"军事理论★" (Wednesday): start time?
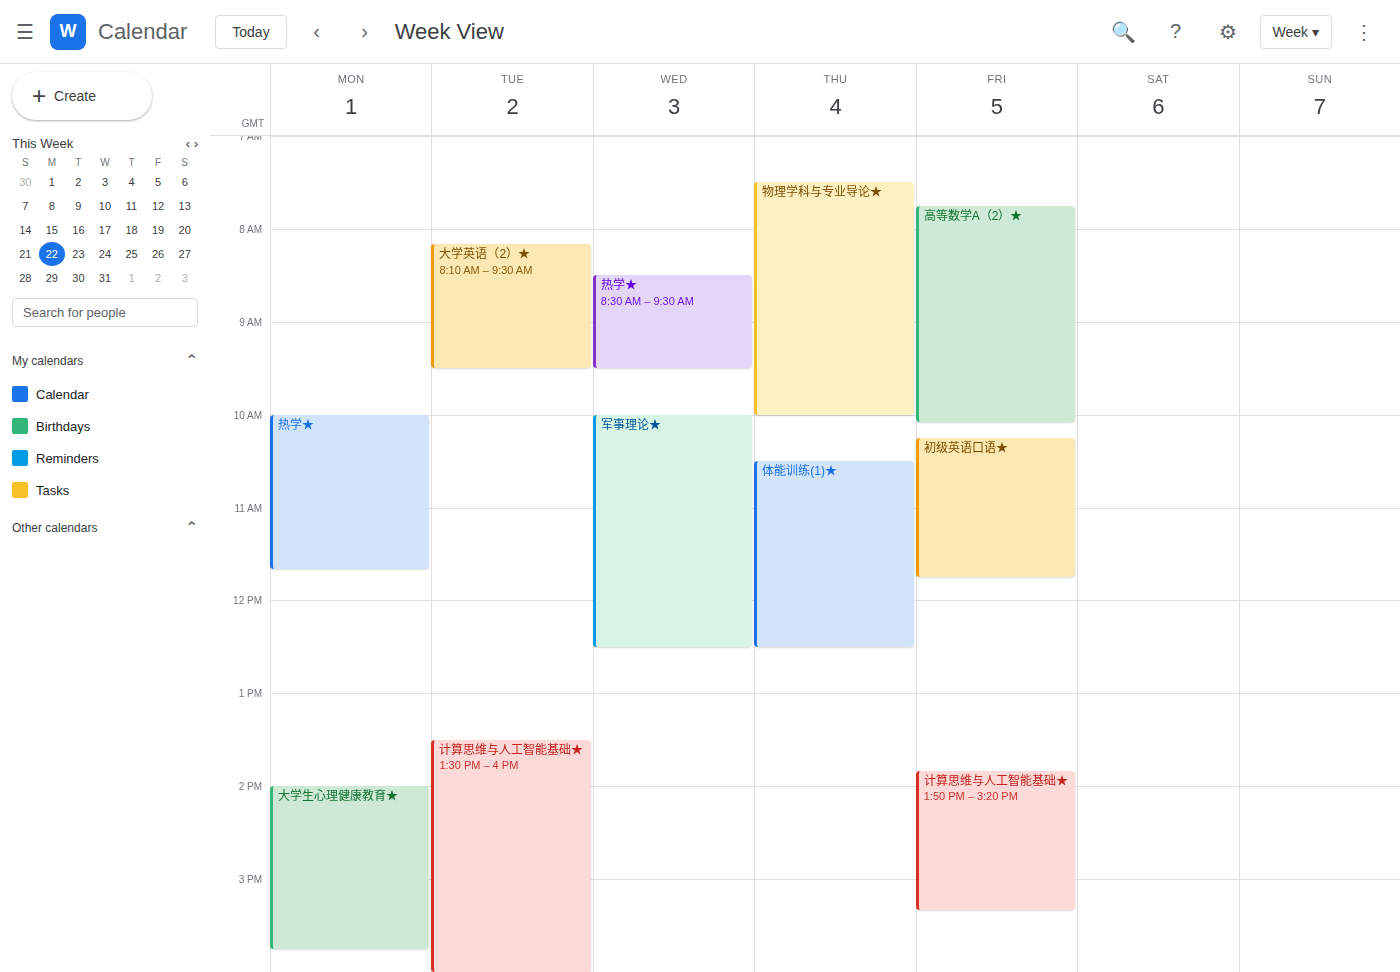
10:00 AM